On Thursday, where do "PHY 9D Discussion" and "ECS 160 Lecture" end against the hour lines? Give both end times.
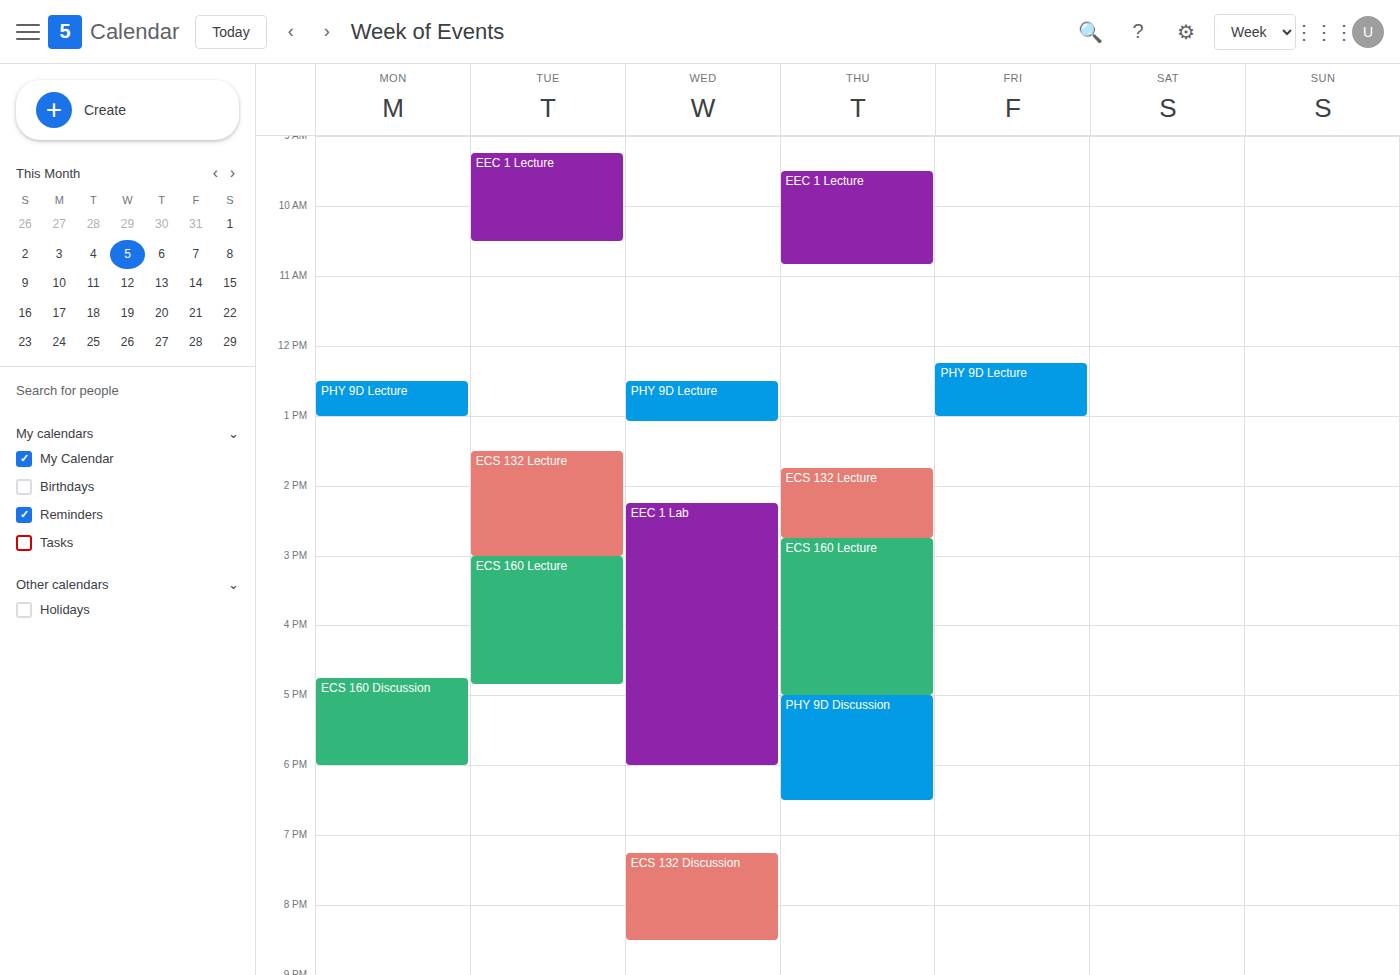
"PHY 9D Discussion": 18:30, halfway between the 18:00 and 19:00 lines. "ECS 160 Lecture": 17:00, exactly on the 17:00 line.